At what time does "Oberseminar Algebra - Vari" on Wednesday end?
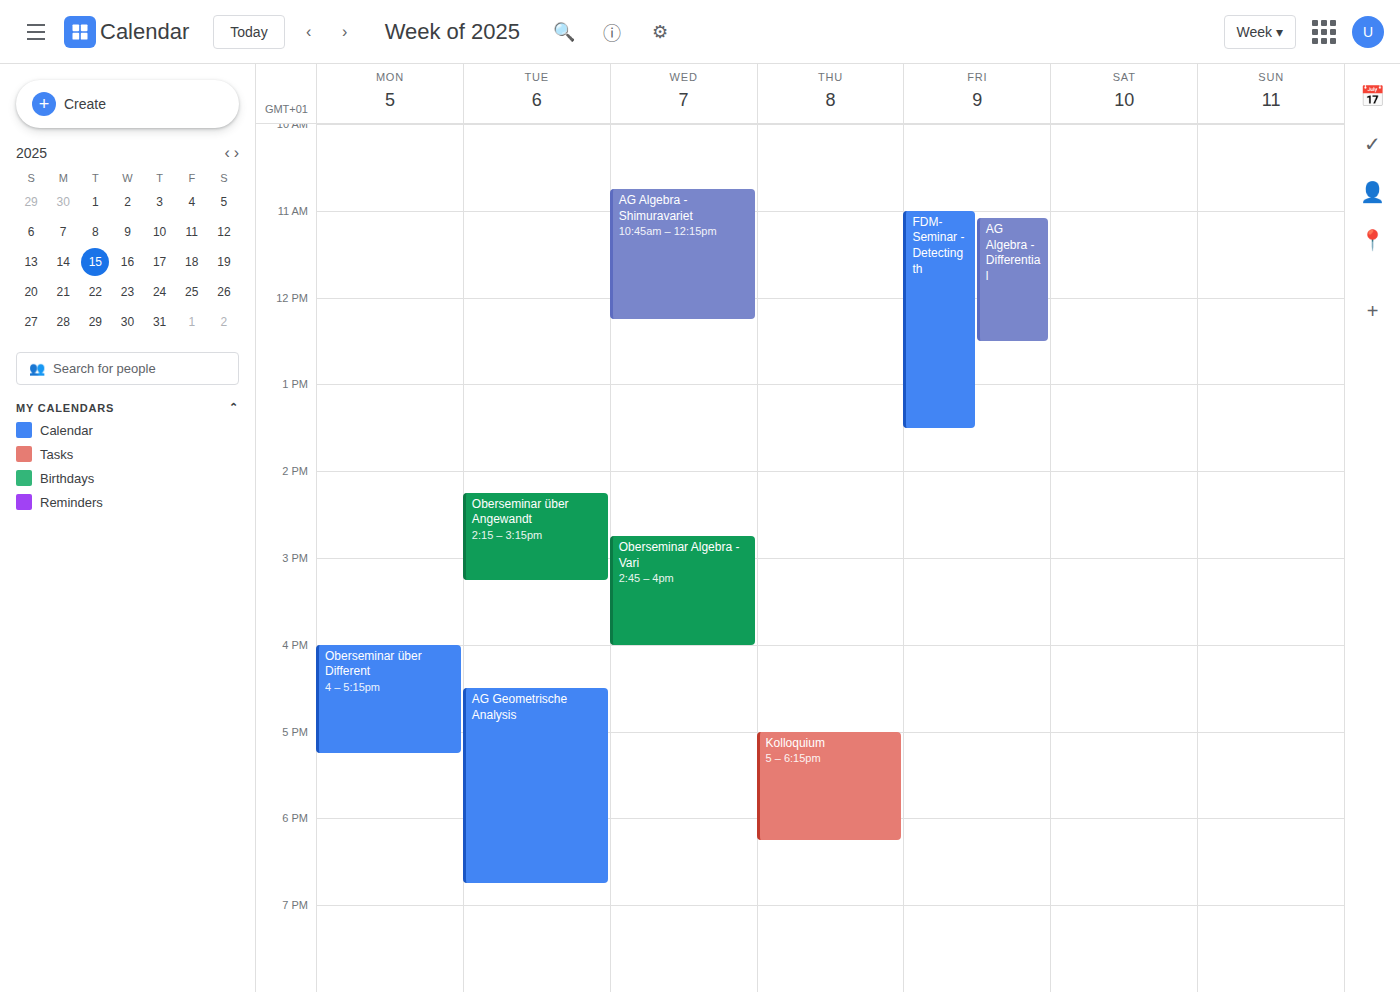
4:00 PM